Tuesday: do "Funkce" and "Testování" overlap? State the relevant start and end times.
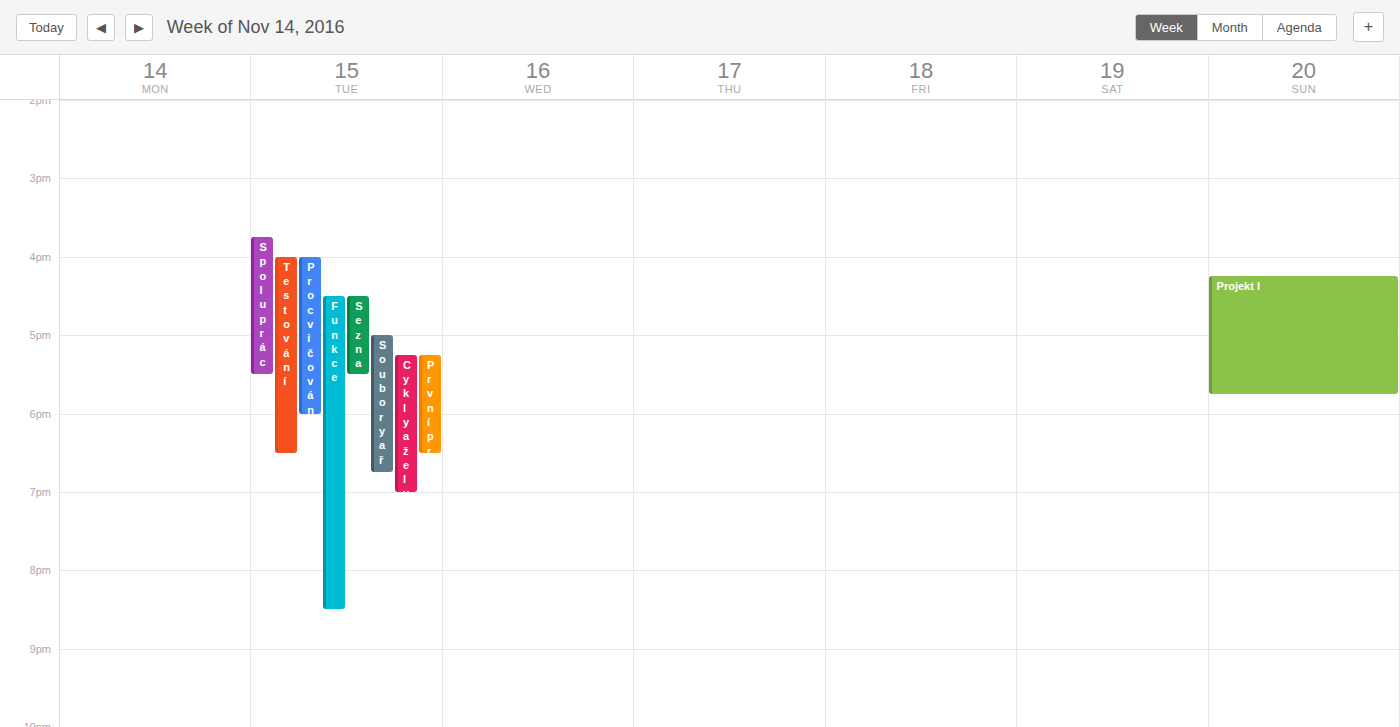
"Funkce" starts at 16:30, before "Testování" ends at 18:30 -- they overlap.